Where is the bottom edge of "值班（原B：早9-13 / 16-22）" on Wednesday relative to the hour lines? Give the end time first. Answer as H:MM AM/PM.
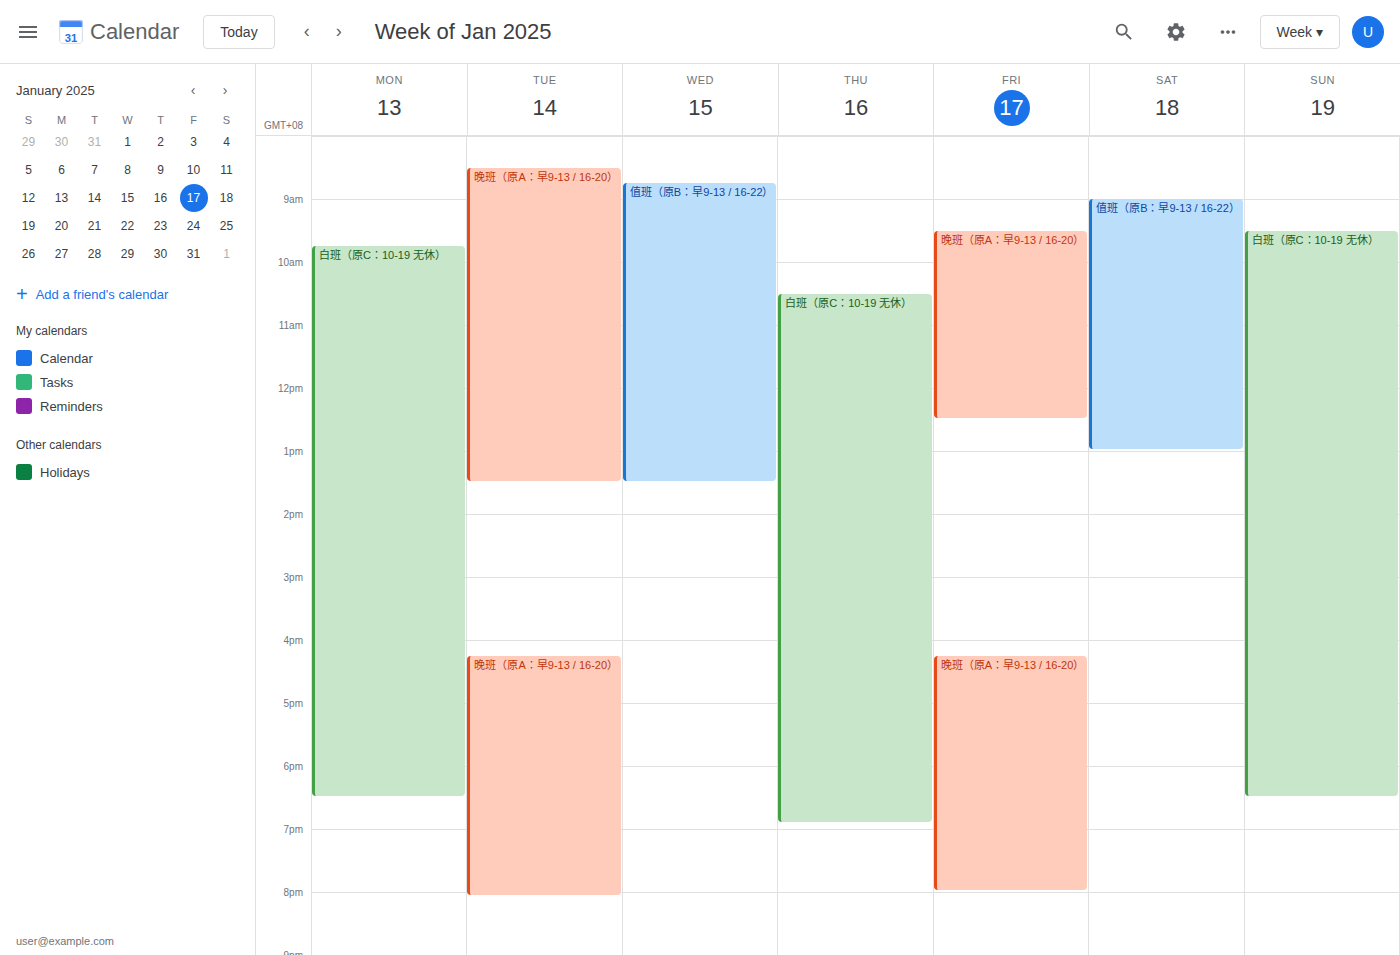
1:30 PM -- halfway between the 1 PM and 2 PM lines.